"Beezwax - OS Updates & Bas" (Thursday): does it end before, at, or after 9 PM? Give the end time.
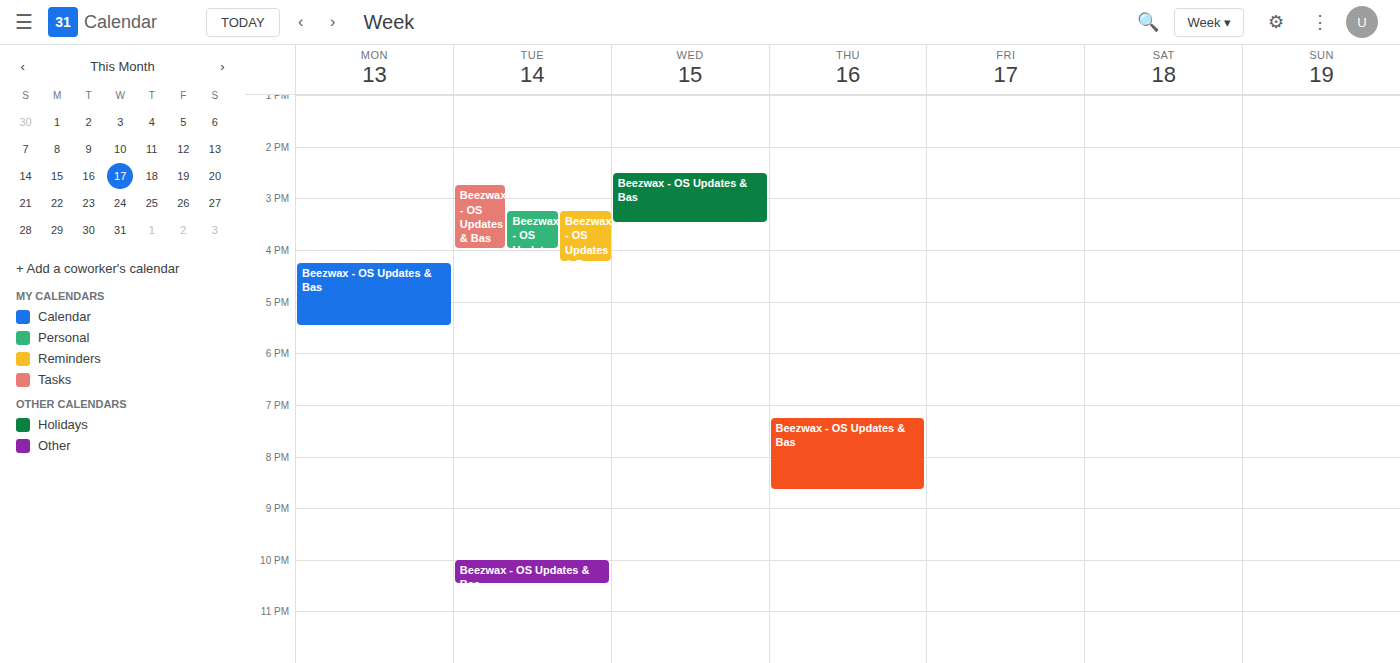
8:40 PM -- before 9 PM, 20 minutes above the 9 PM line.